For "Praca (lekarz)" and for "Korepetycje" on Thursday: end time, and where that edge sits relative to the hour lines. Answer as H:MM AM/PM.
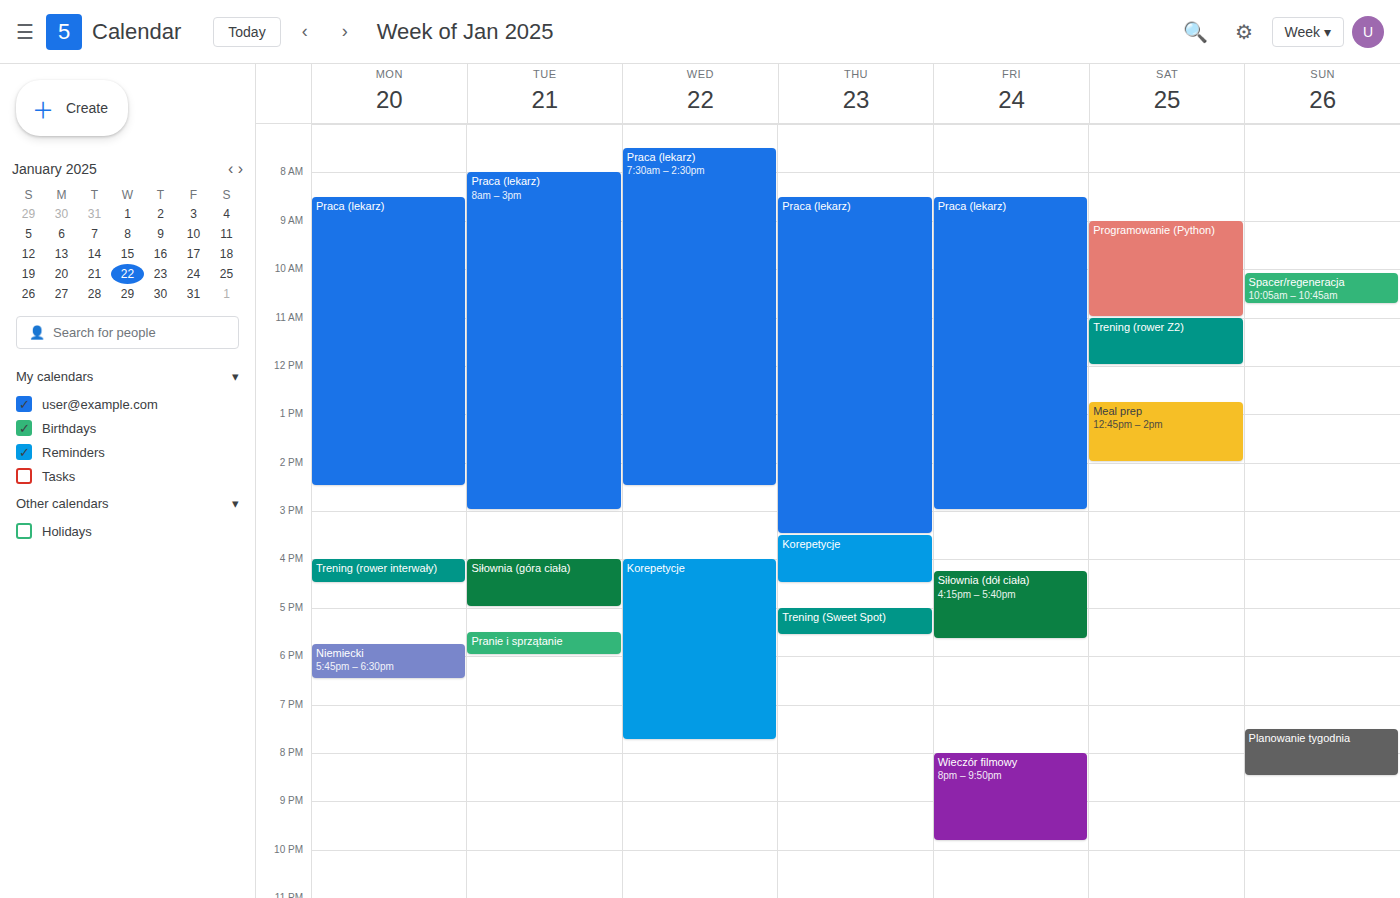
"Praca (lekarz)": 3:30 PM, halfway between the 3 PM and 4 PM lines. "Korepetycje": 4:30 PM, halfway between the 4 PM and 5 PM lines.